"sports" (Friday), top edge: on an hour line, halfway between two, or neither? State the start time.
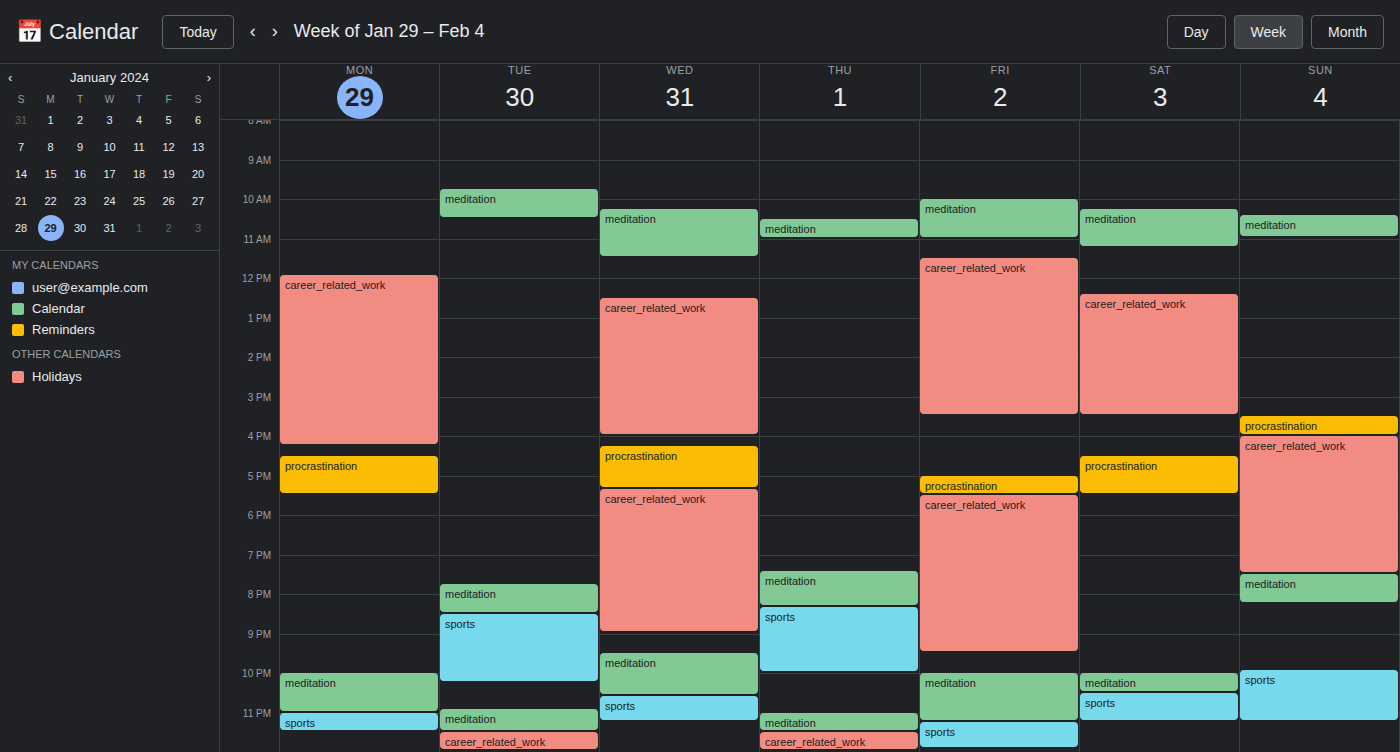
11:15 PM -- neither: a quarter of the way from the 11 PM line to the 12 AM line.